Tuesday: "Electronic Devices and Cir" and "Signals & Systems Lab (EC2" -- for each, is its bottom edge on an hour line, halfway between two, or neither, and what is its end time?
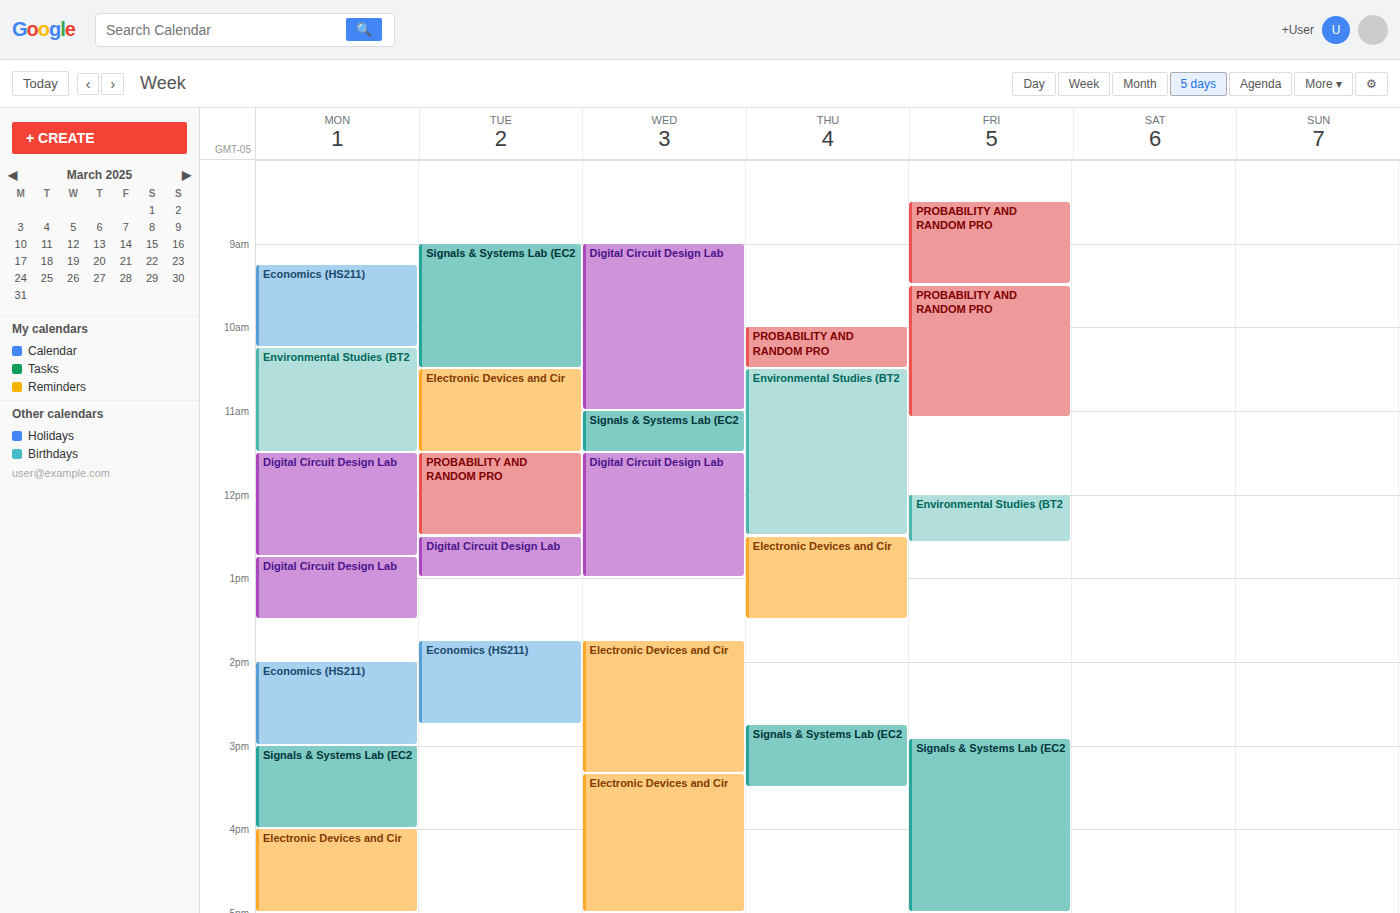
"Electronic Devices and Cir": 11:30 AM, halfway between the 11 AM and 12 PM lines. "Signals & Systems Lab (EC2": 10:30 AM, halfway between the 10 AM and 11 AM lines.